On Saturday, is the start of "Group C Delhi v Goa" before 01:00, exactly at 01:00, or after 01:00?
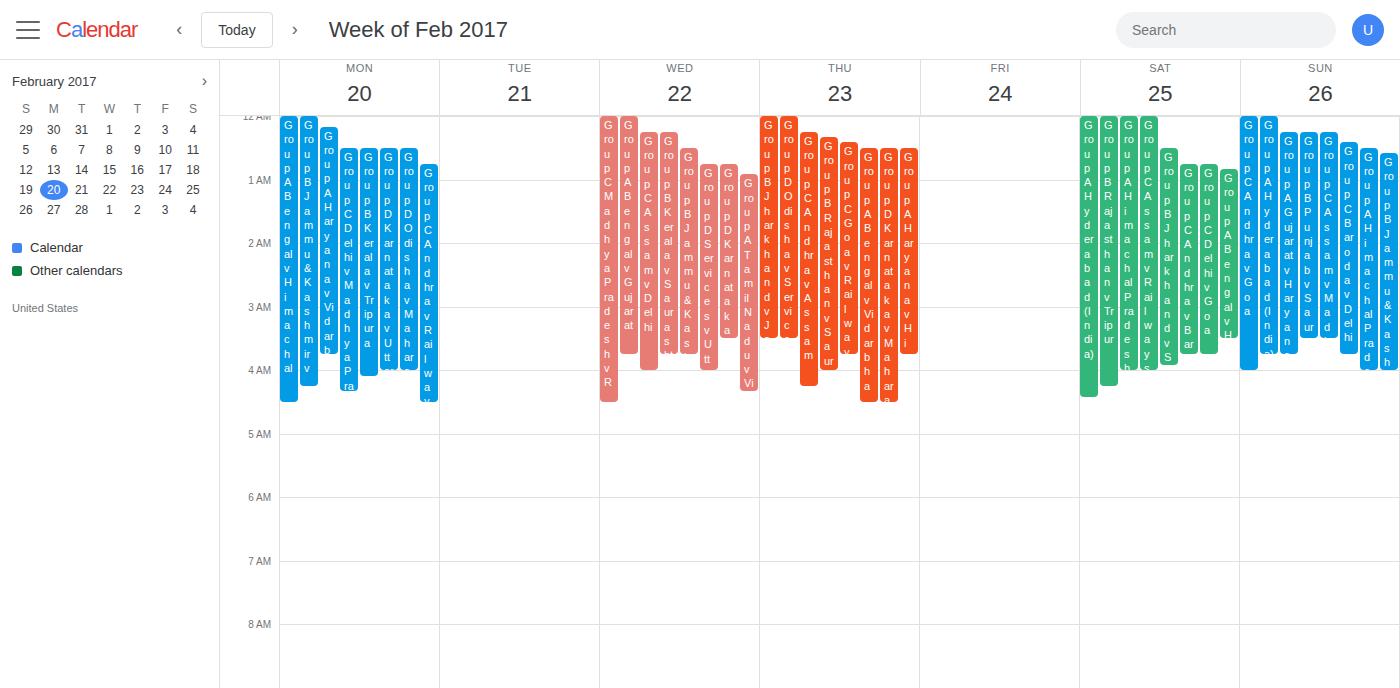
00:45 -- before 01:00, 15 minutes above the 01:00 line.